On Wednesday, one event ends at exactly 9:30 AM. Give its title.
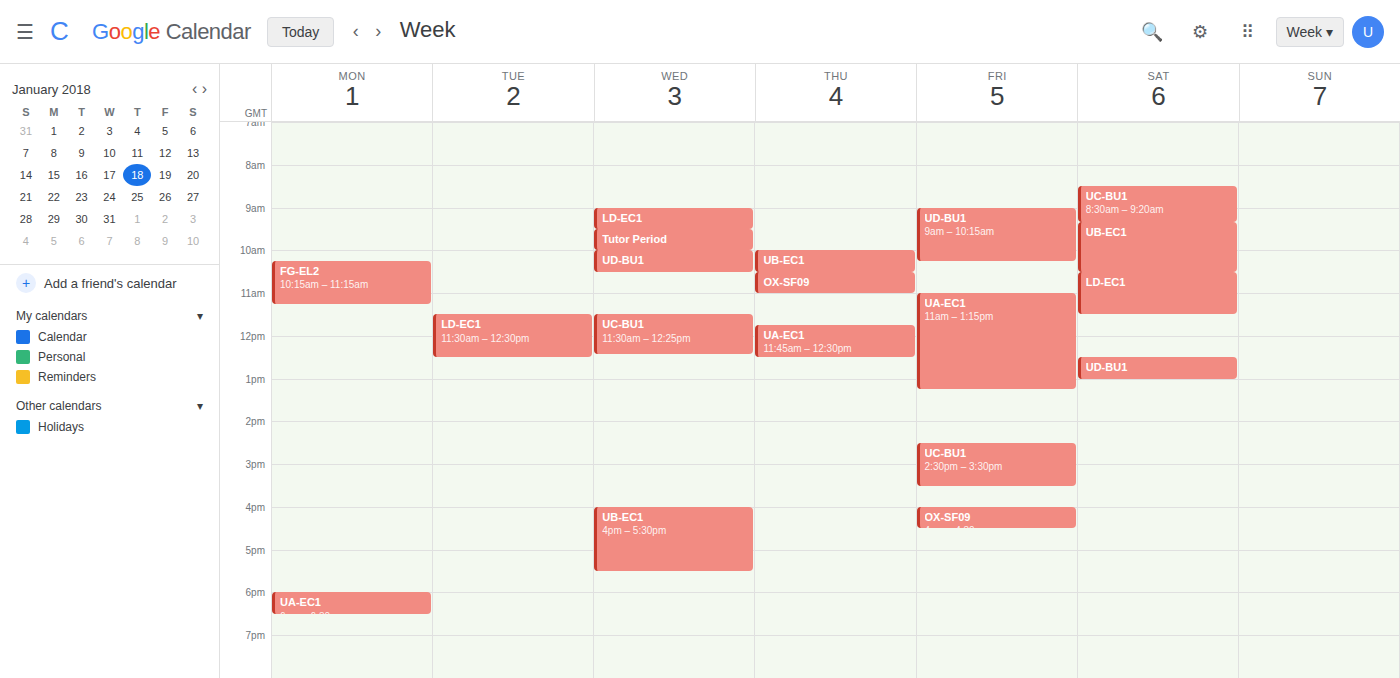
"LD-EC1"